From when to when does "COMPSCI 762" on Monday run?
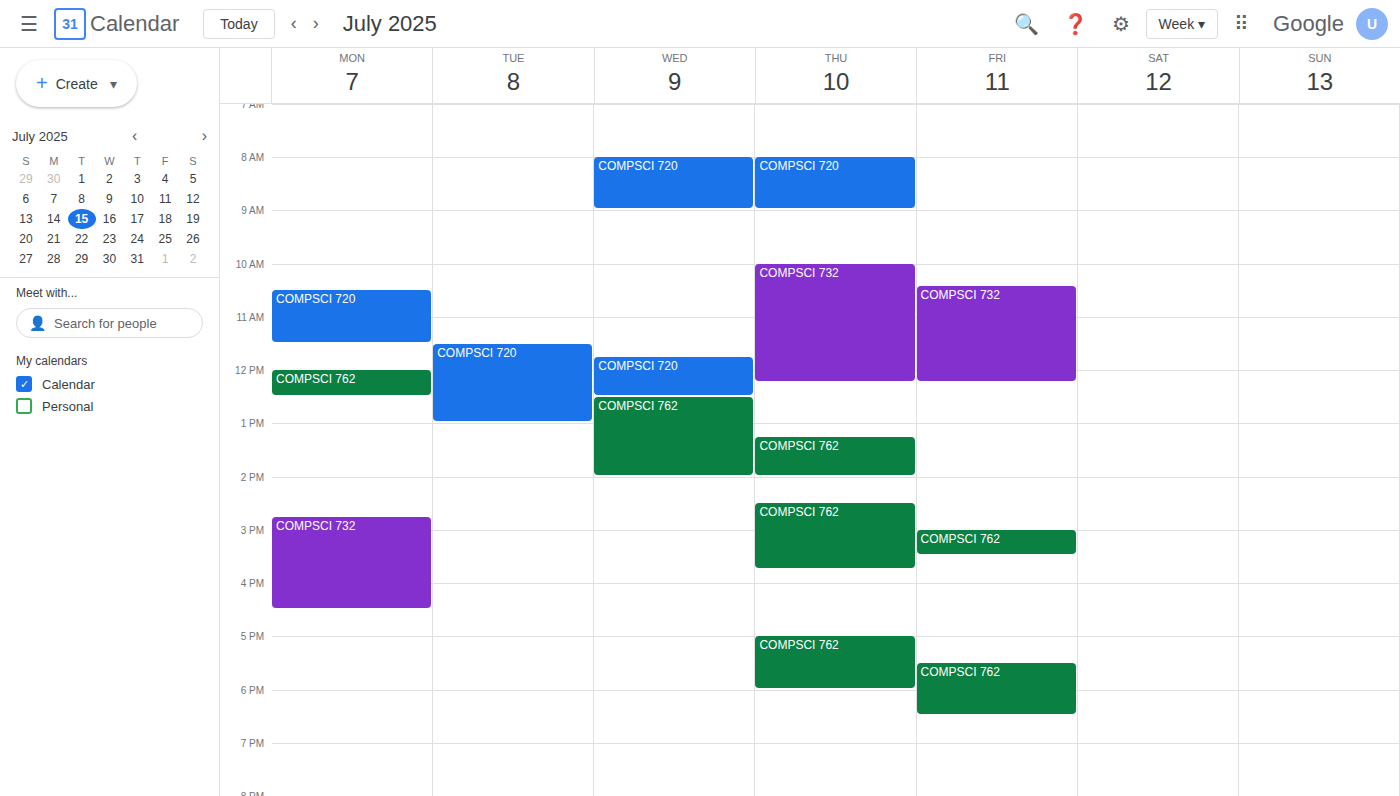
12:00 PM to 12:30 PM